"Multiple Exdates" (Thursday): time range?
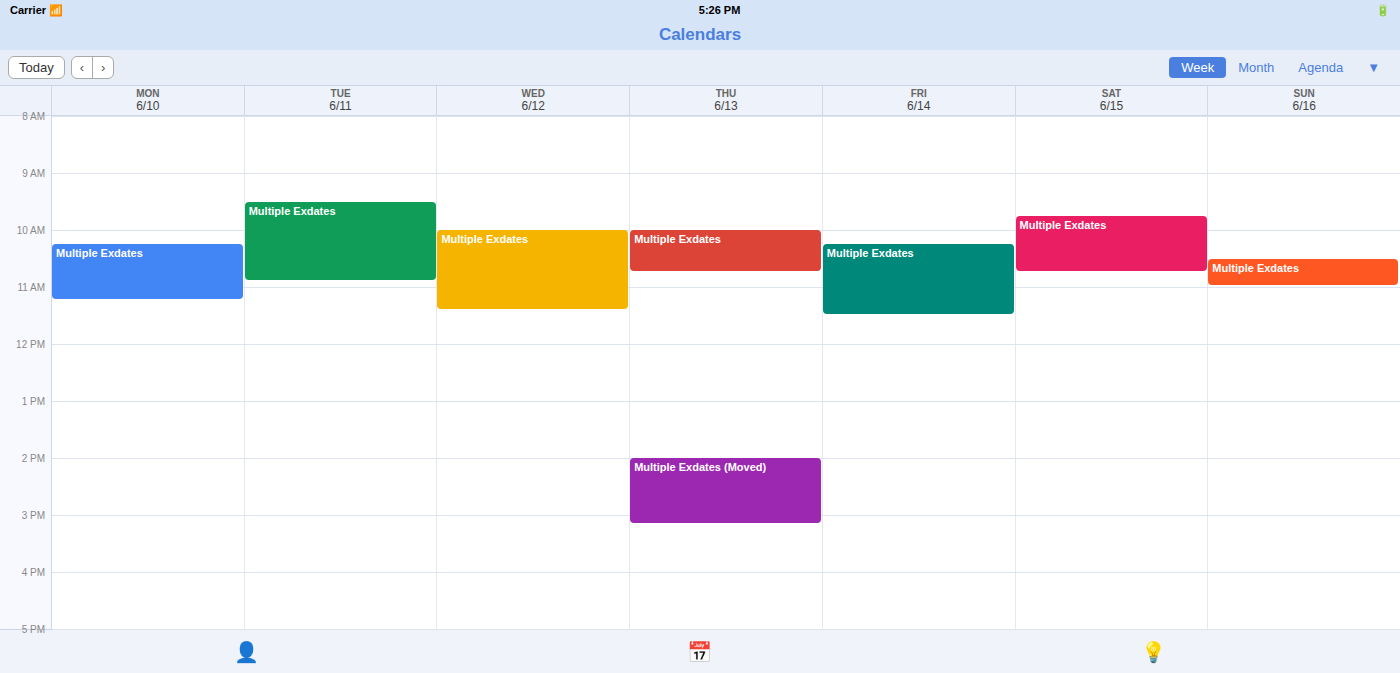
10:00 to 10:45